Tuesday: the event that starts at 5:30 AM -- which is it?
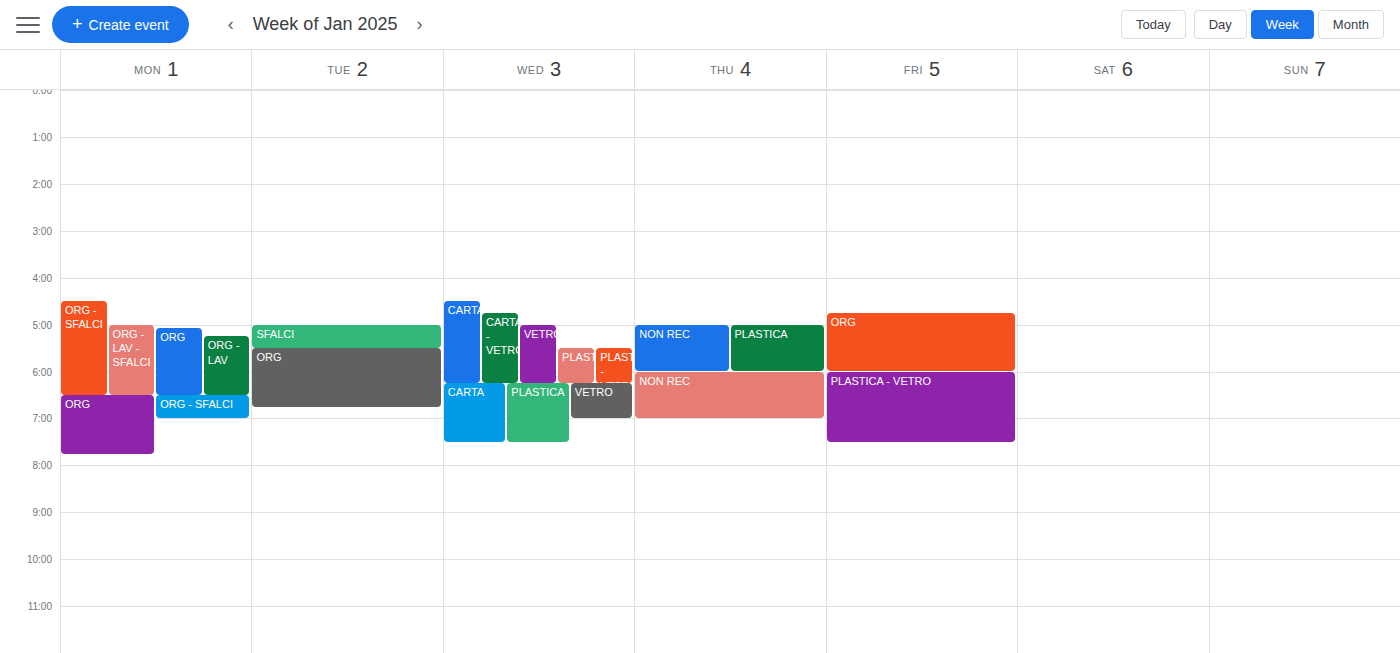
"ORG"